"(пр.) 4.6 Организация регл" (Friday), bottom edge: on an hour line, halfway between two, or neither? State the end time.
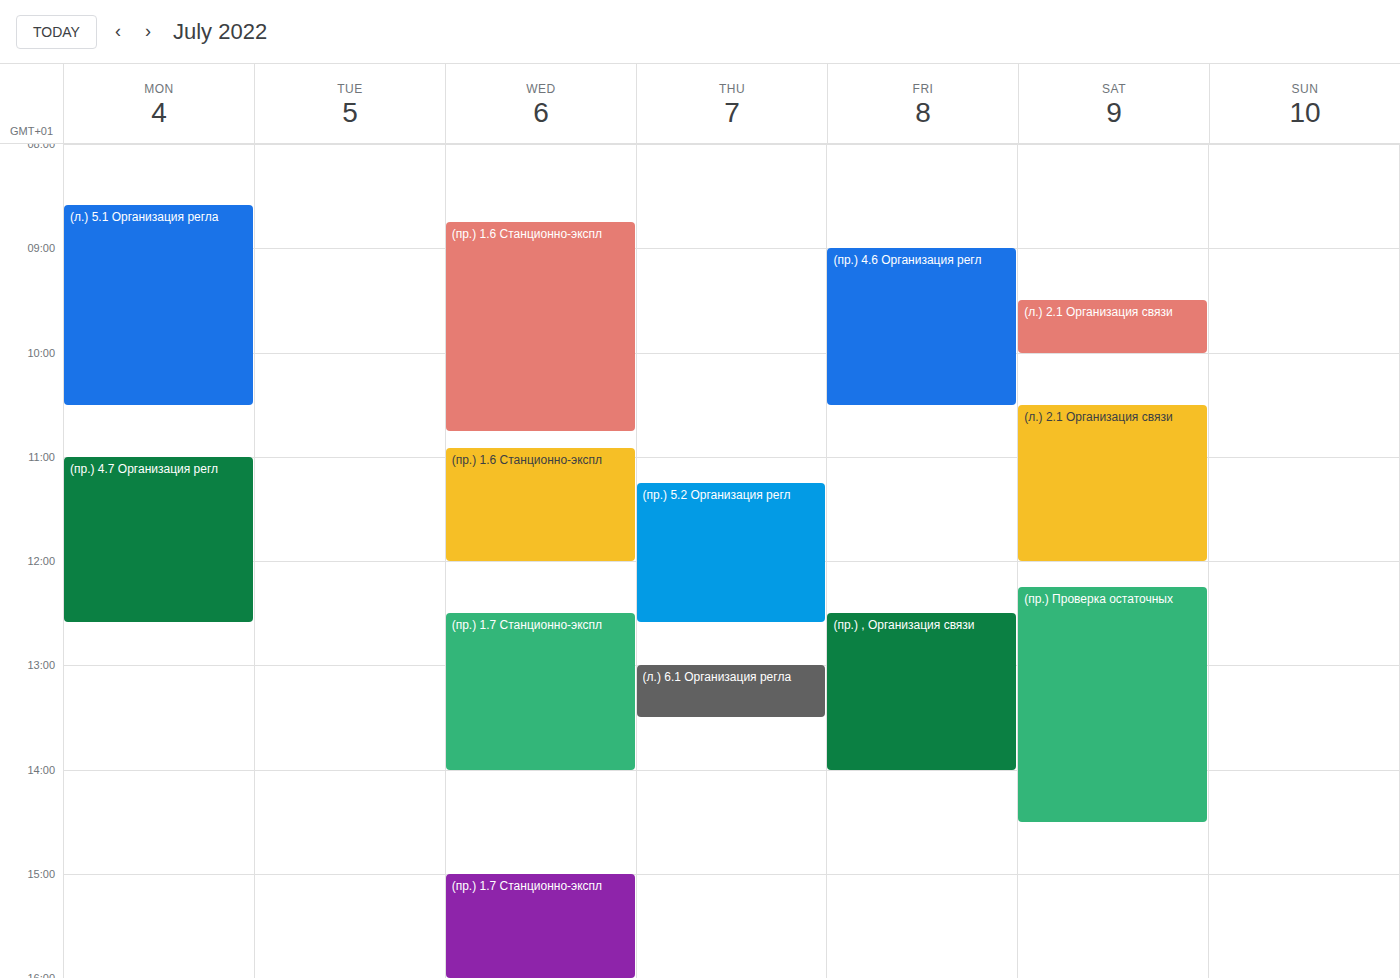
10:30 -- halfway between the 10:00 and 11:00 lines.